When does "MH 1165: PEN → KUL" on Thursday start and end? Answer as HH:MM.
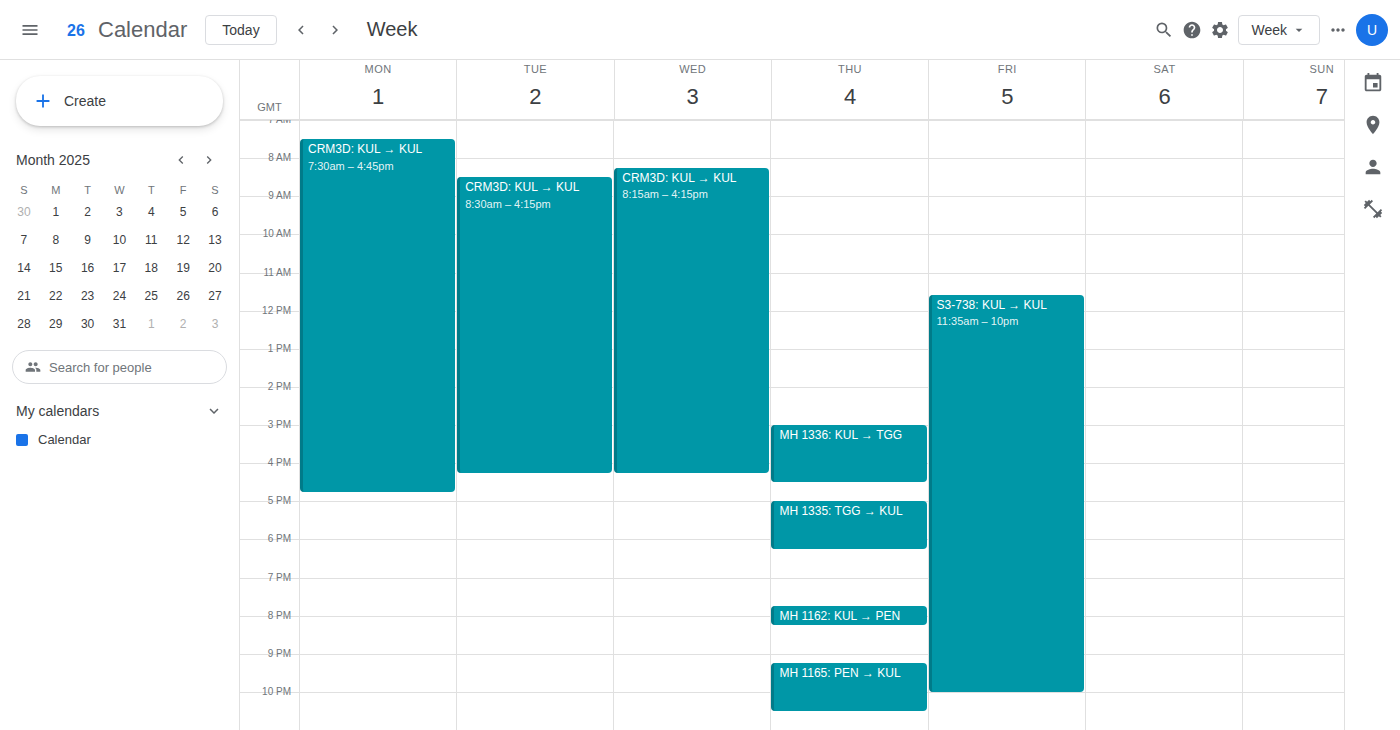
21:15 to 22:30